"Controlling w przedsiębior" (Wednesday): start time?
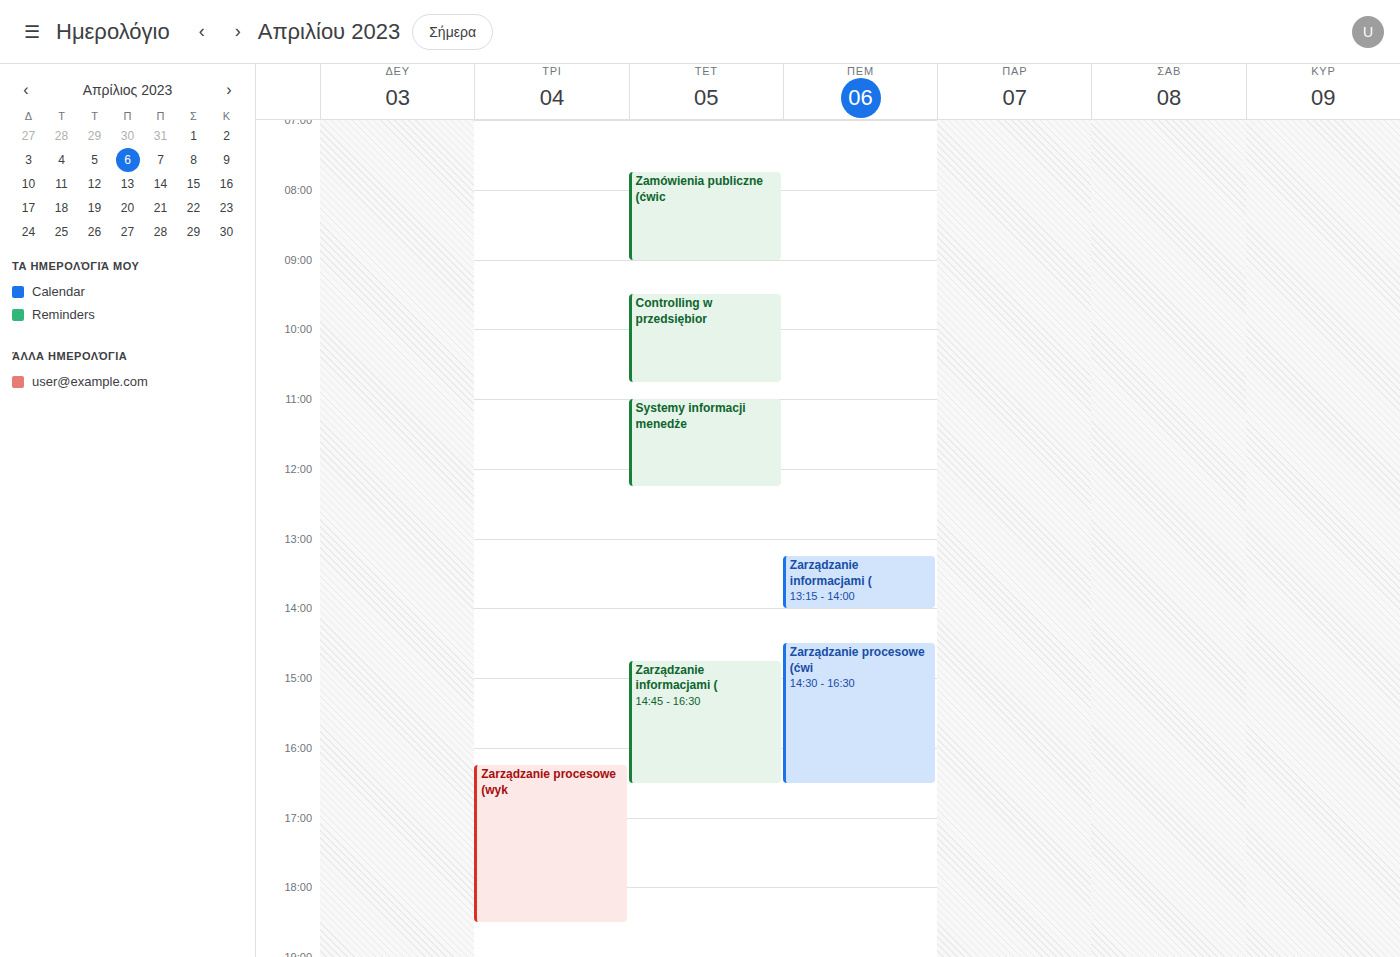
9:30 AM